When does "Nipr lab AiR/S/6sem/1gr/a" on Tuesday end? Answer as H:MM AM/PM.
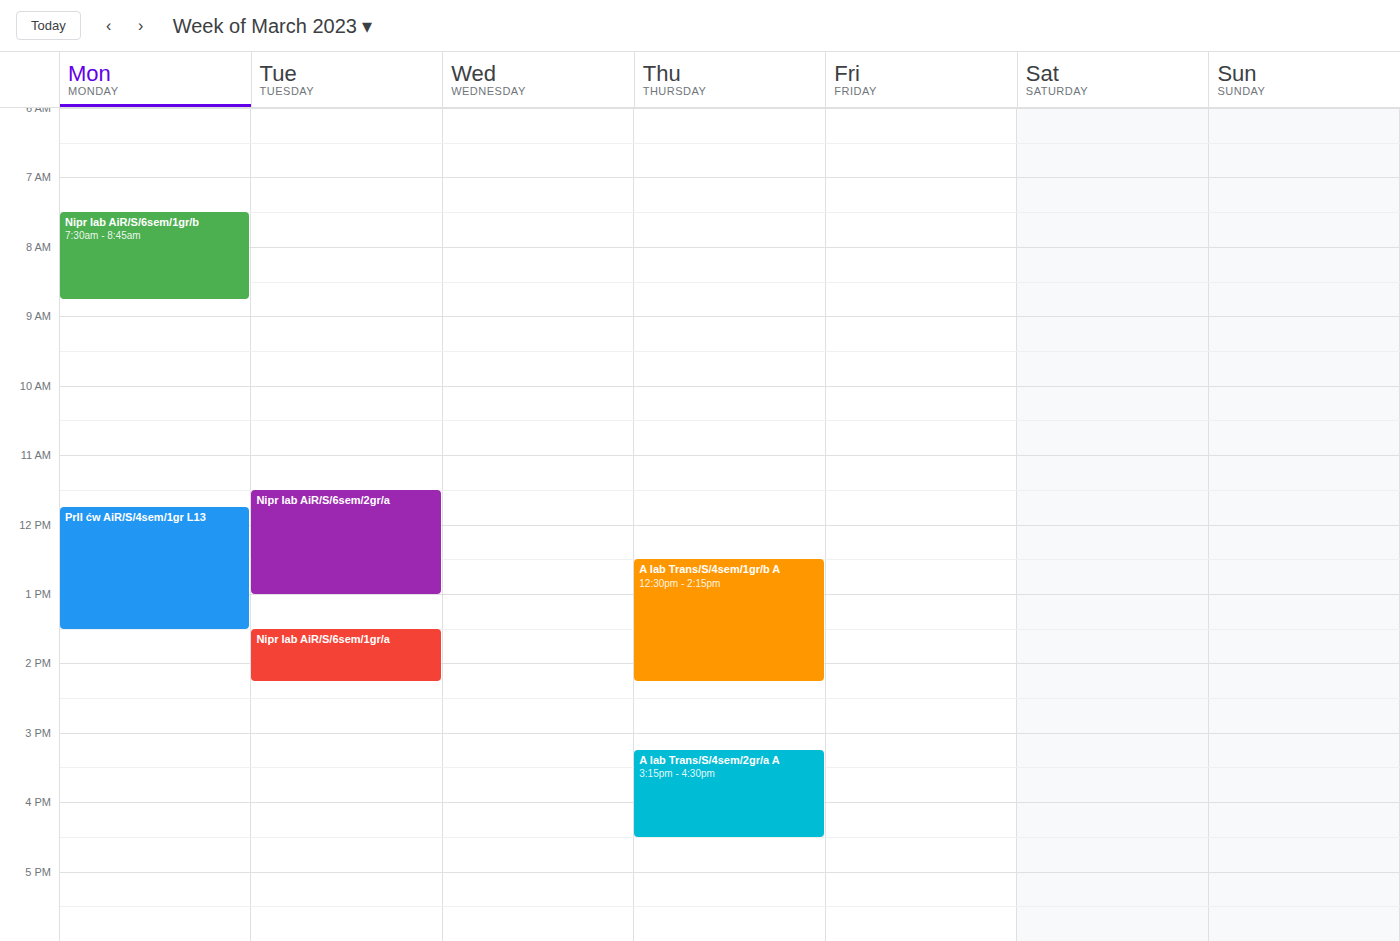
2:15 PM